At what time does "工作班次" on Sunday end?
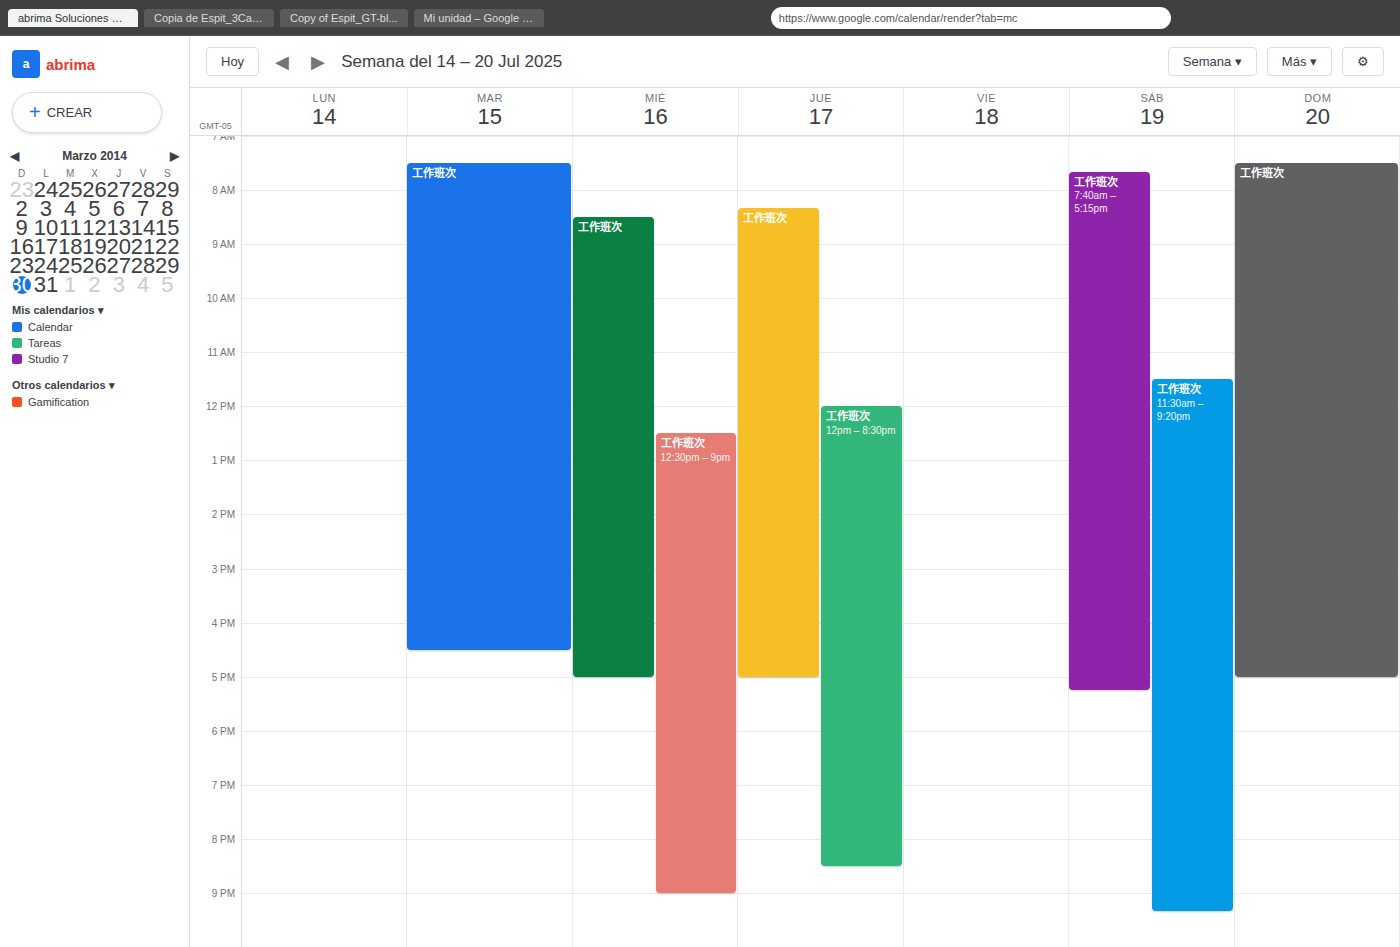
5:00 PM